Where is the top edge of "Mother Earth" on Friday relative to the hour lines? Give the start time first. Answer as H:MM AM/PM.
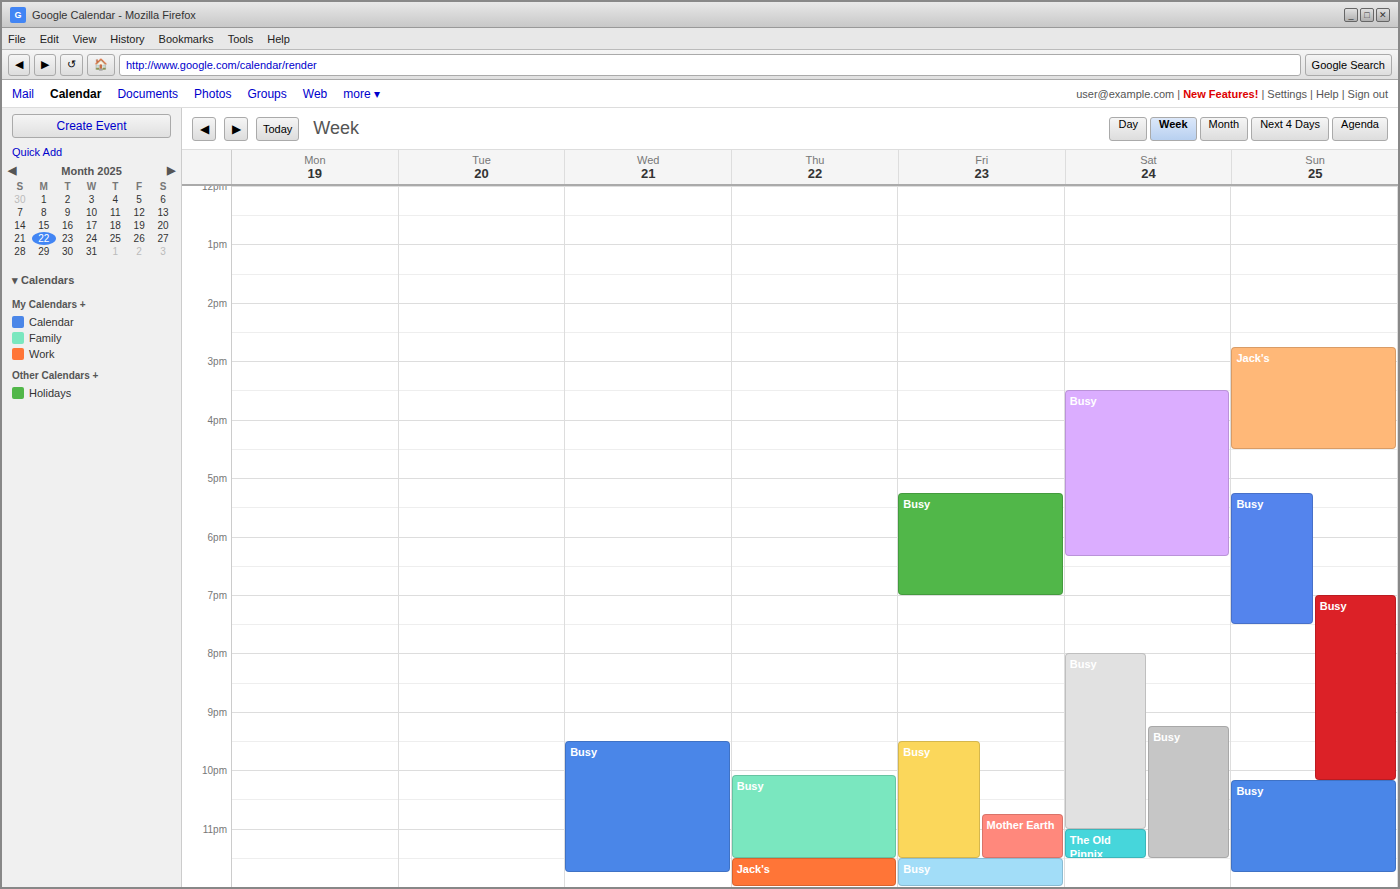
10:45 PM -- neither: three quarters of the way from the 10 PM line to the 11 PM line.